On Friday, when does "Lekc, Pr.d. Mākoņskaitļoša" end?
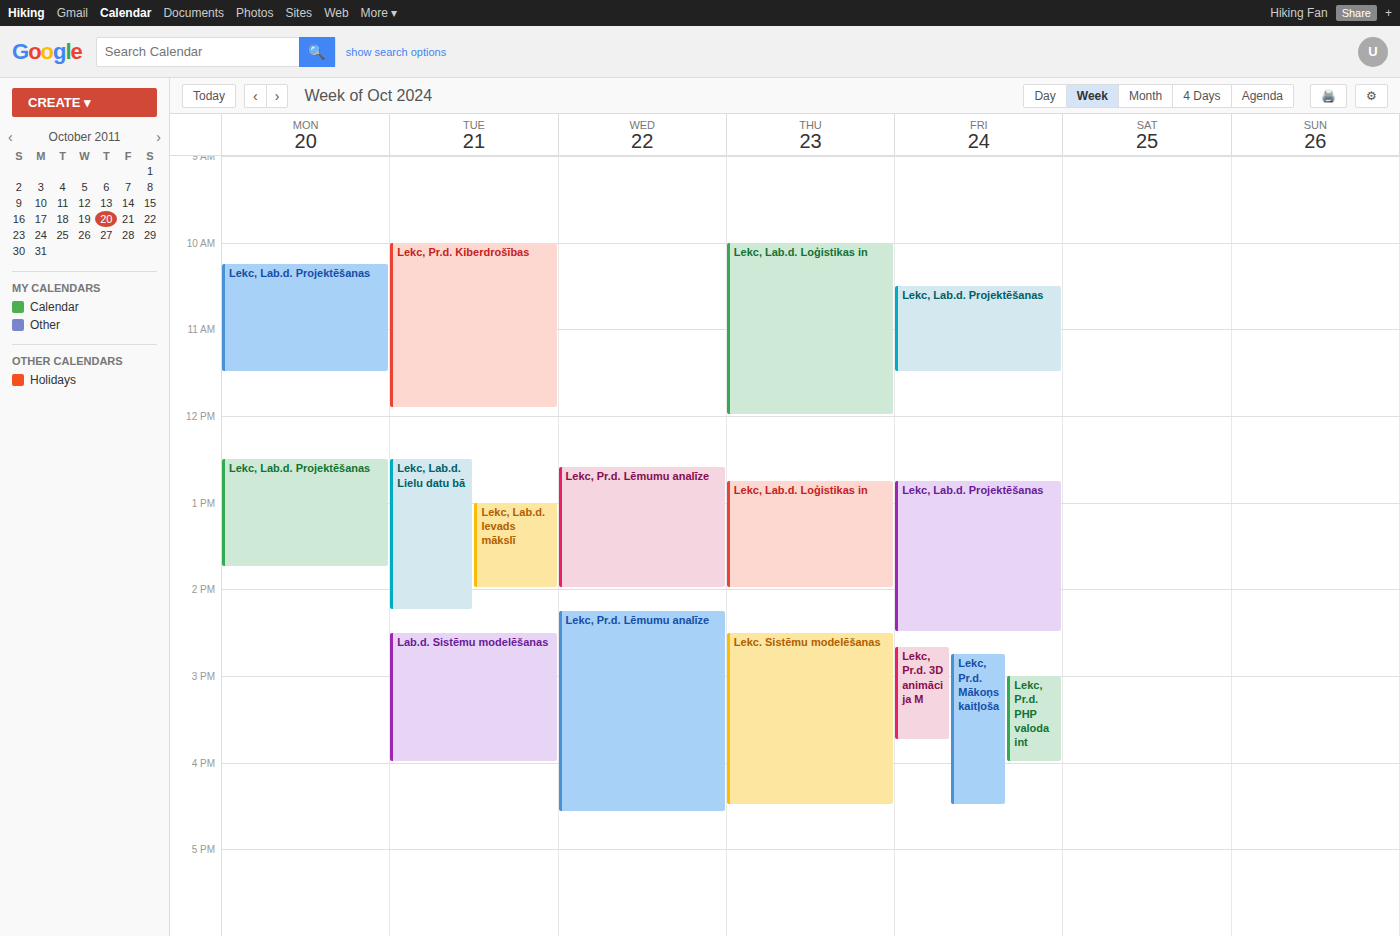
4:30 PM